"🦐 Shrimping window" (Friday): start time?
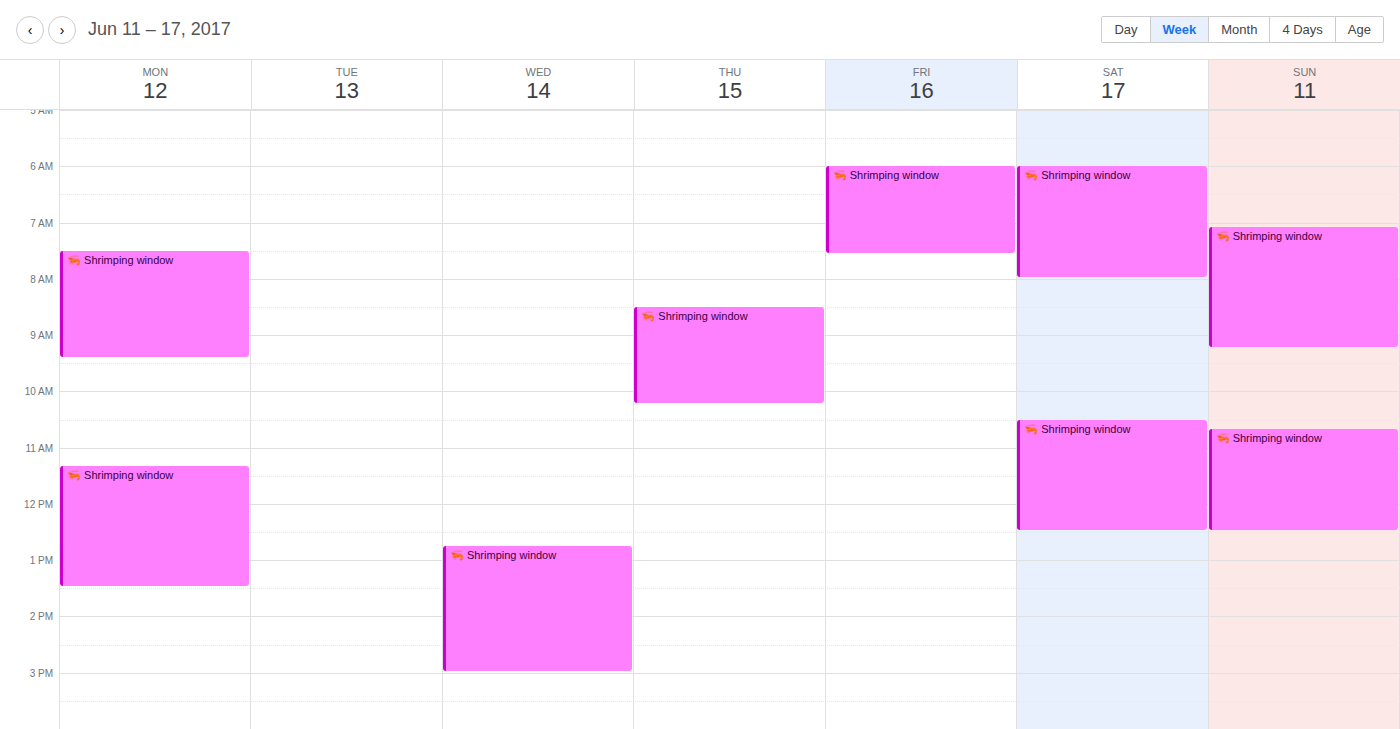
6:00 AM